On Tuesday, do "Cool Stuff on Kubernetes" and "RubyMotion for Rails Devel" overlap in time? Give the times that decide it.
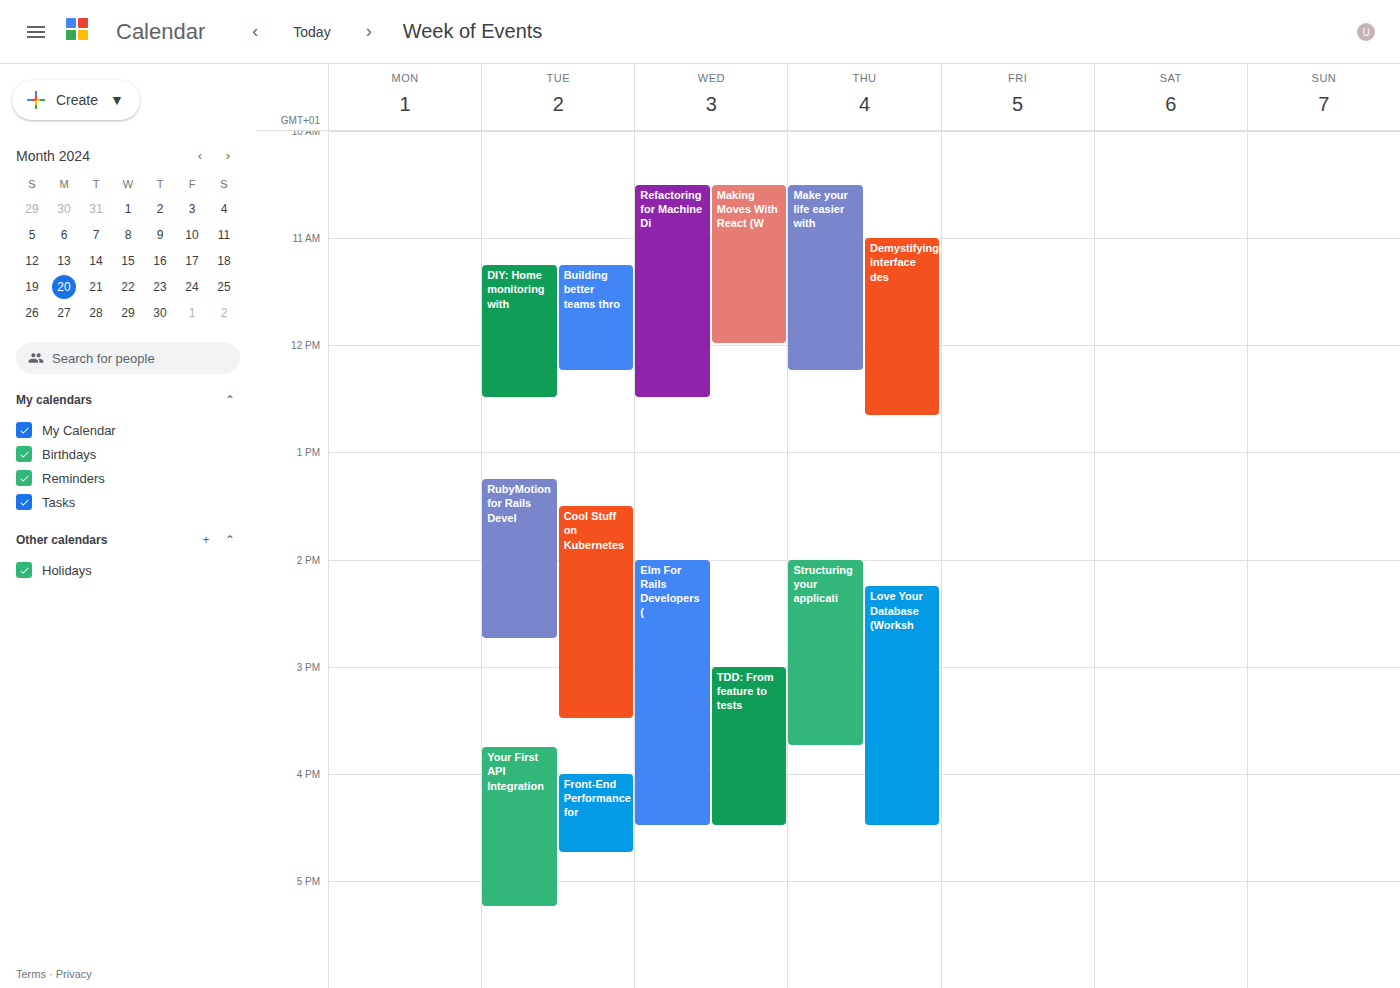
"Cool Stuff on Kubernetes" starts at 1:30 PM, before "RubyMotion for Rails Devel" ends at 2:45 PM -- they overlap.